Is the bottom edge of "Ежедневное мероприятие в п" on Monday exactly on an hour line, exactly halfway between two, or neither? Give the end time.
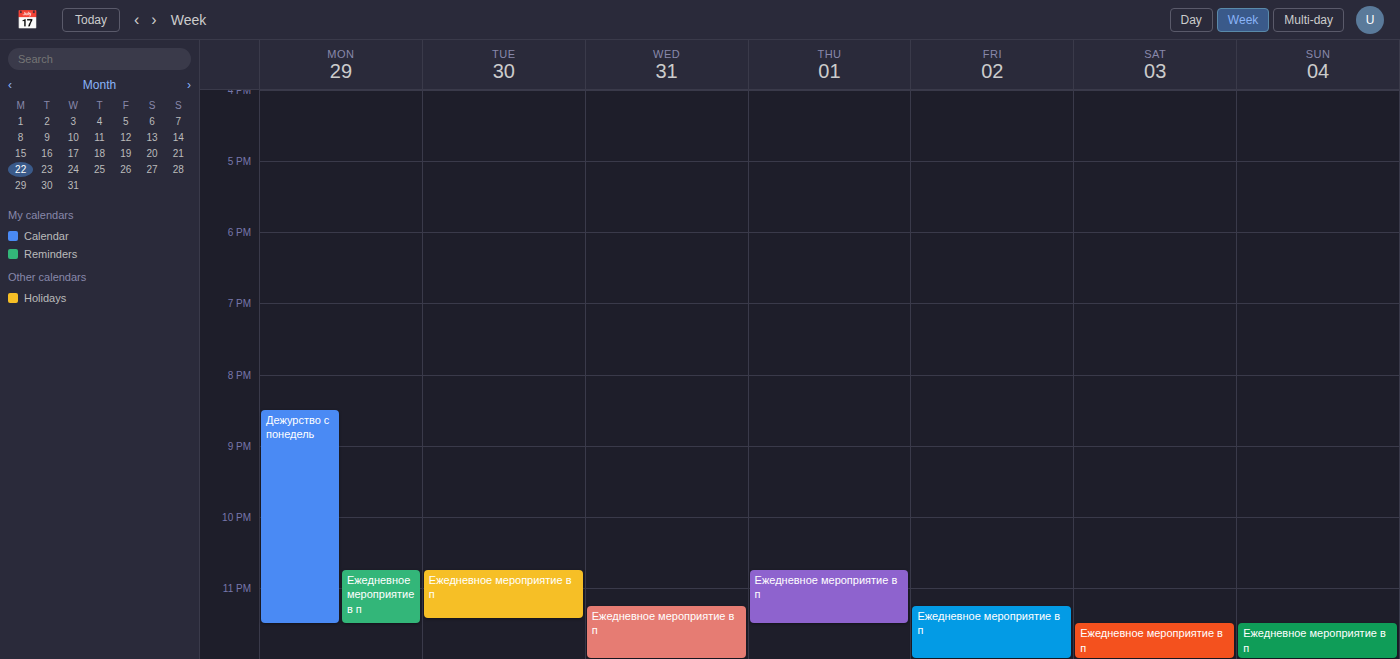
11:30 PM -- halfway between the 11 PM and 12 AM lines.